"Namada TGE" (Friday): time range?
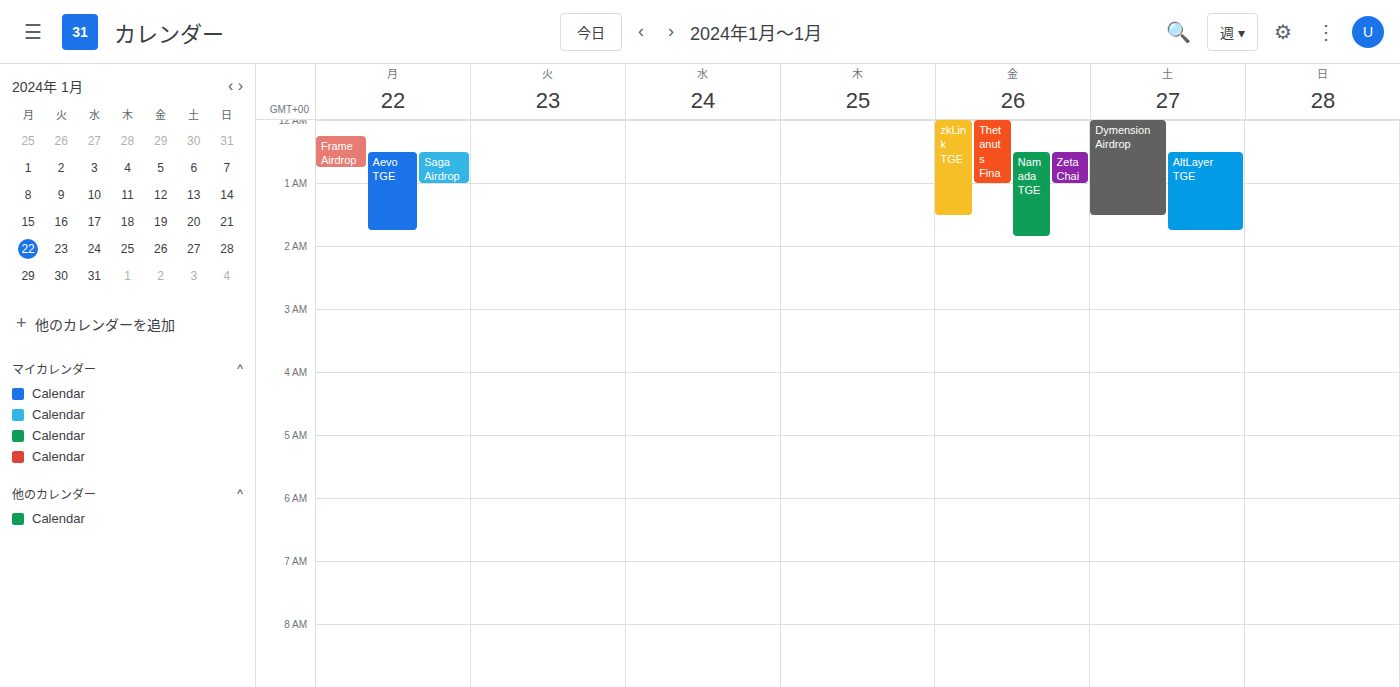
12:30 AM to 1:50 AM